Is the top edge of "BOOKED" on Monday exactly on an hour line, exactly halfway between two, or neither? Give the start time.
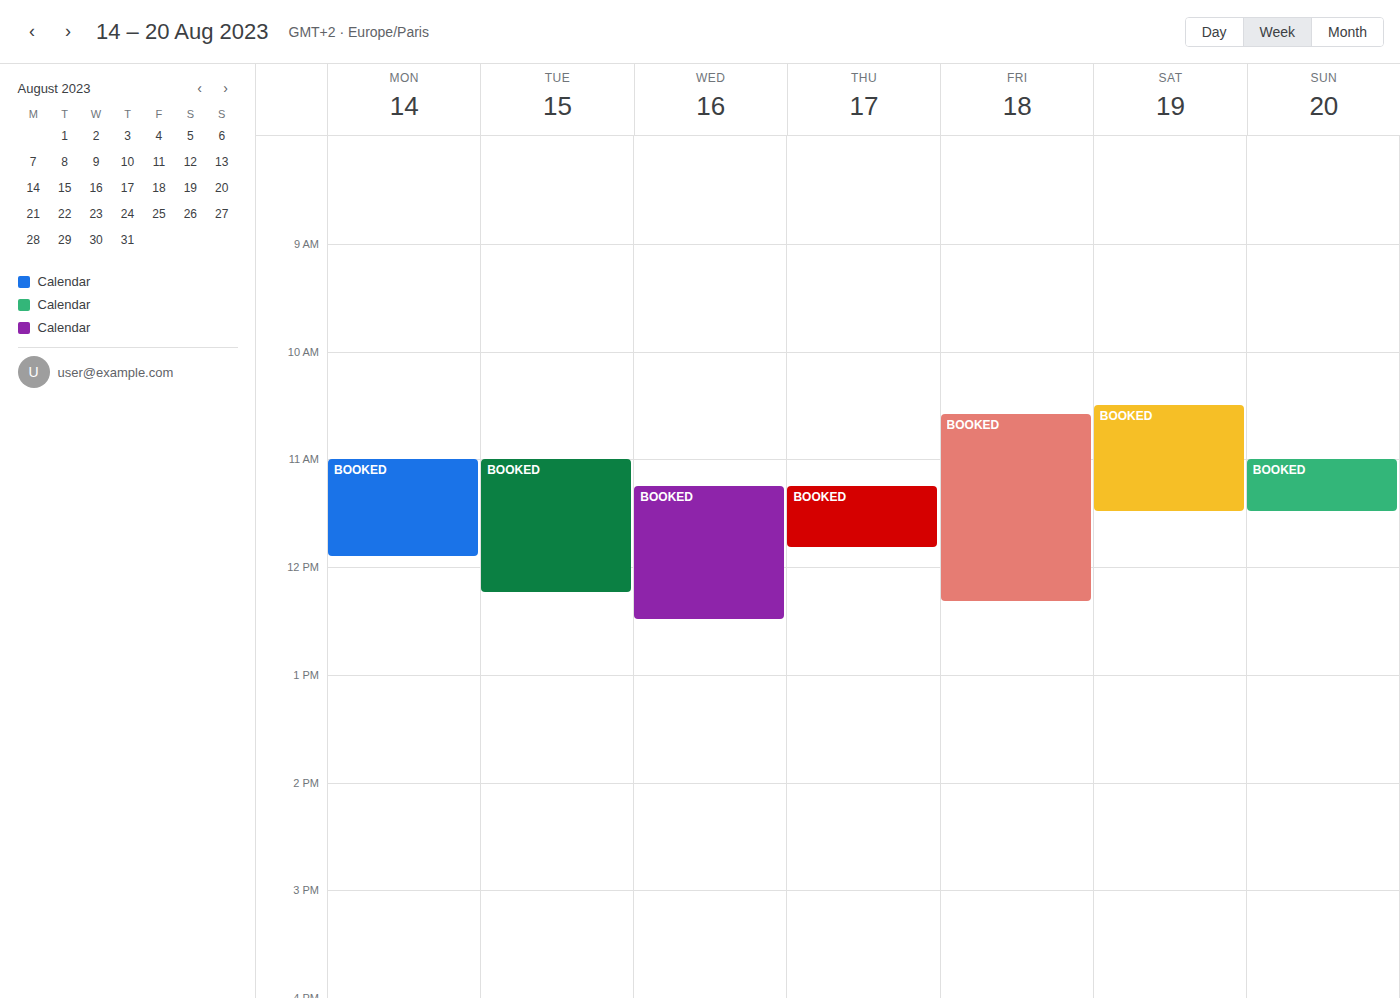
11:00 AM -- exactly on the 11 AM line.